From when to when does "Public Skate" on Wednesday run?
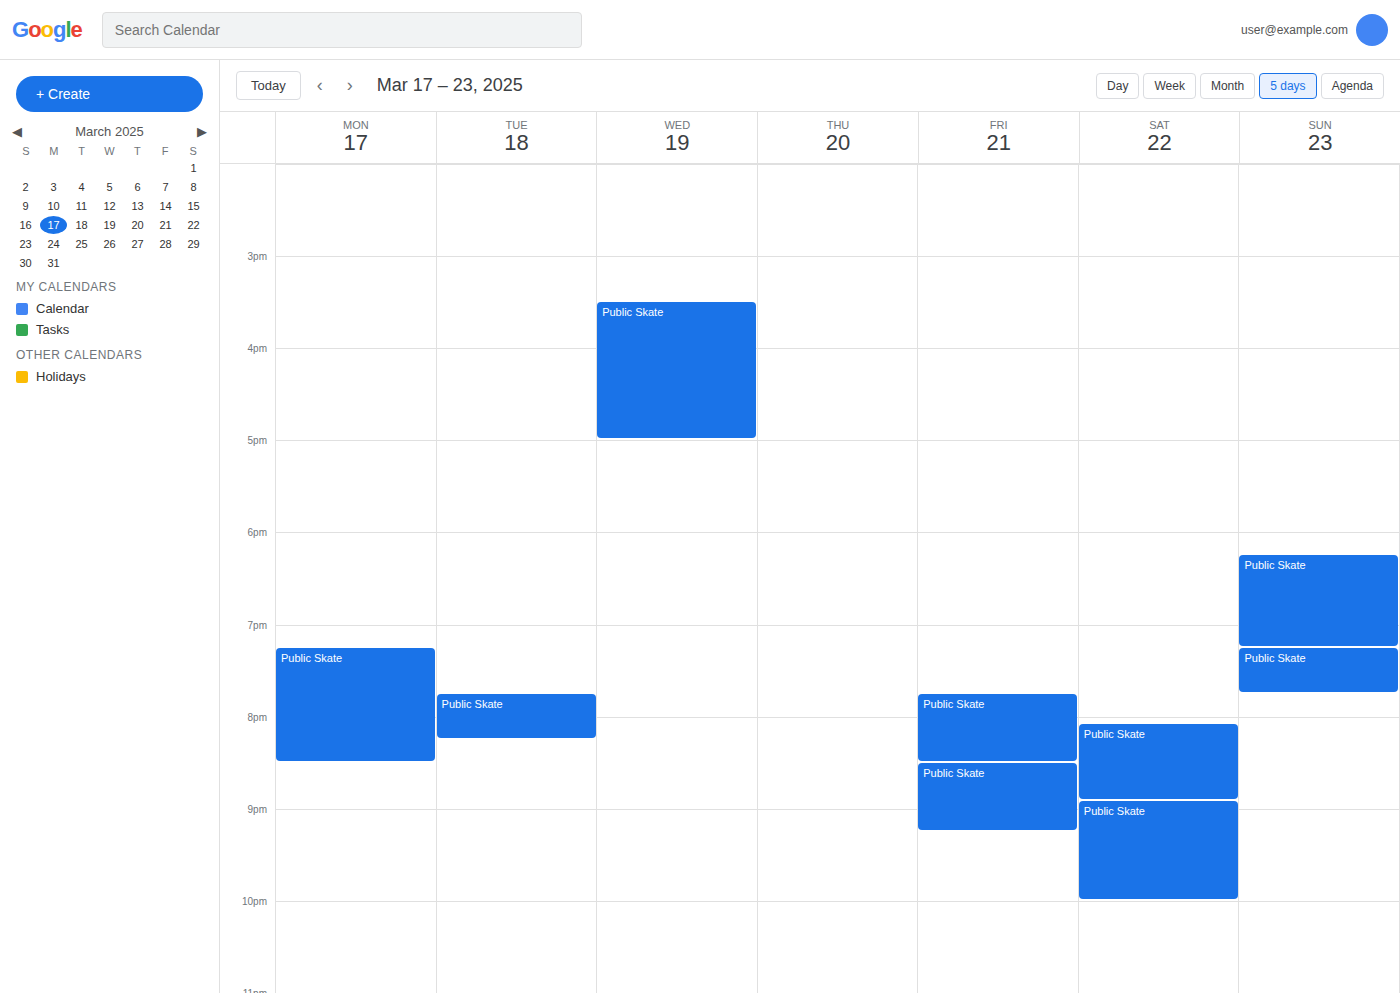
3:30 PM to 5:00 PM